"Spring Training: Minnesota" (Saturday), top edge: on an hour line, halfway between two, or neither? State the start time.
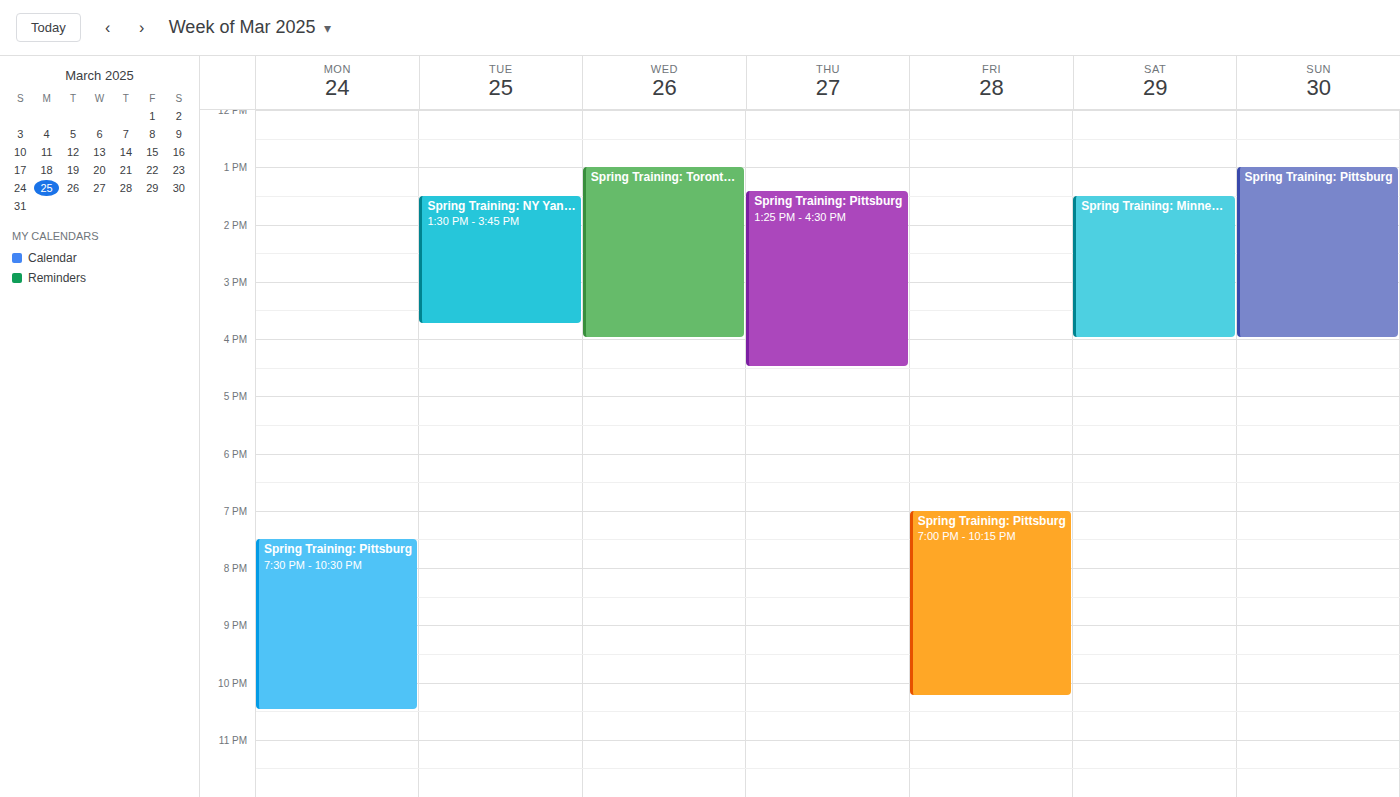
1:30 PM -- halfway between the 1 PM and 2 PM lines.